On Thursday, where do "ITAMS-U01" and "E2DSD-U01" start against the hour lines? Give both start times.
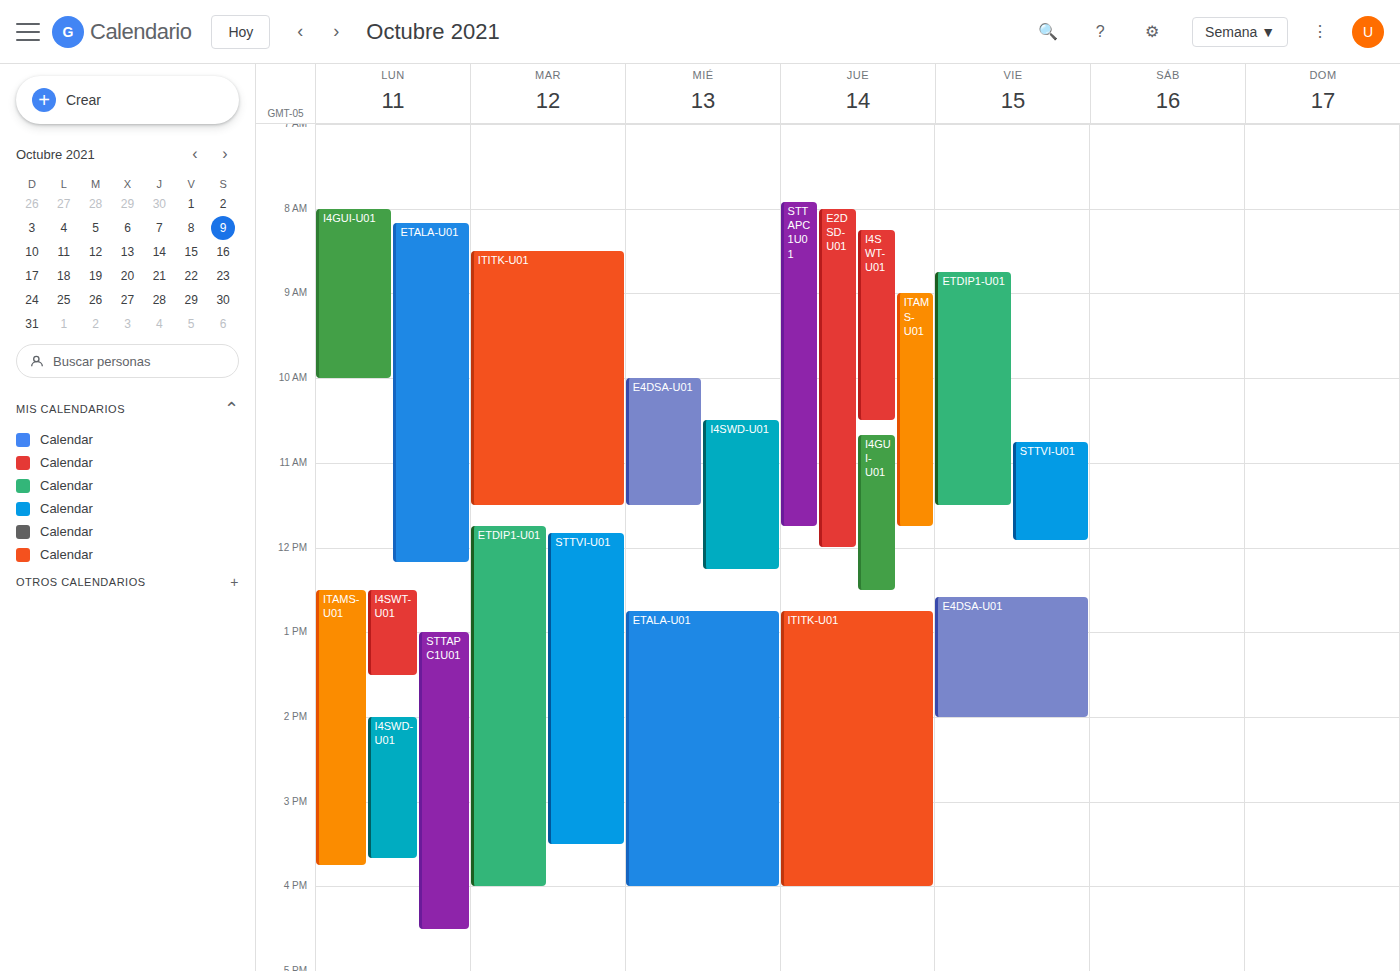
"ITAMS-U01": 9:00 AM, exactly on the 9 AM line. "E2DSD-U01": 8:00 AM, exactly on the 8 AM line.